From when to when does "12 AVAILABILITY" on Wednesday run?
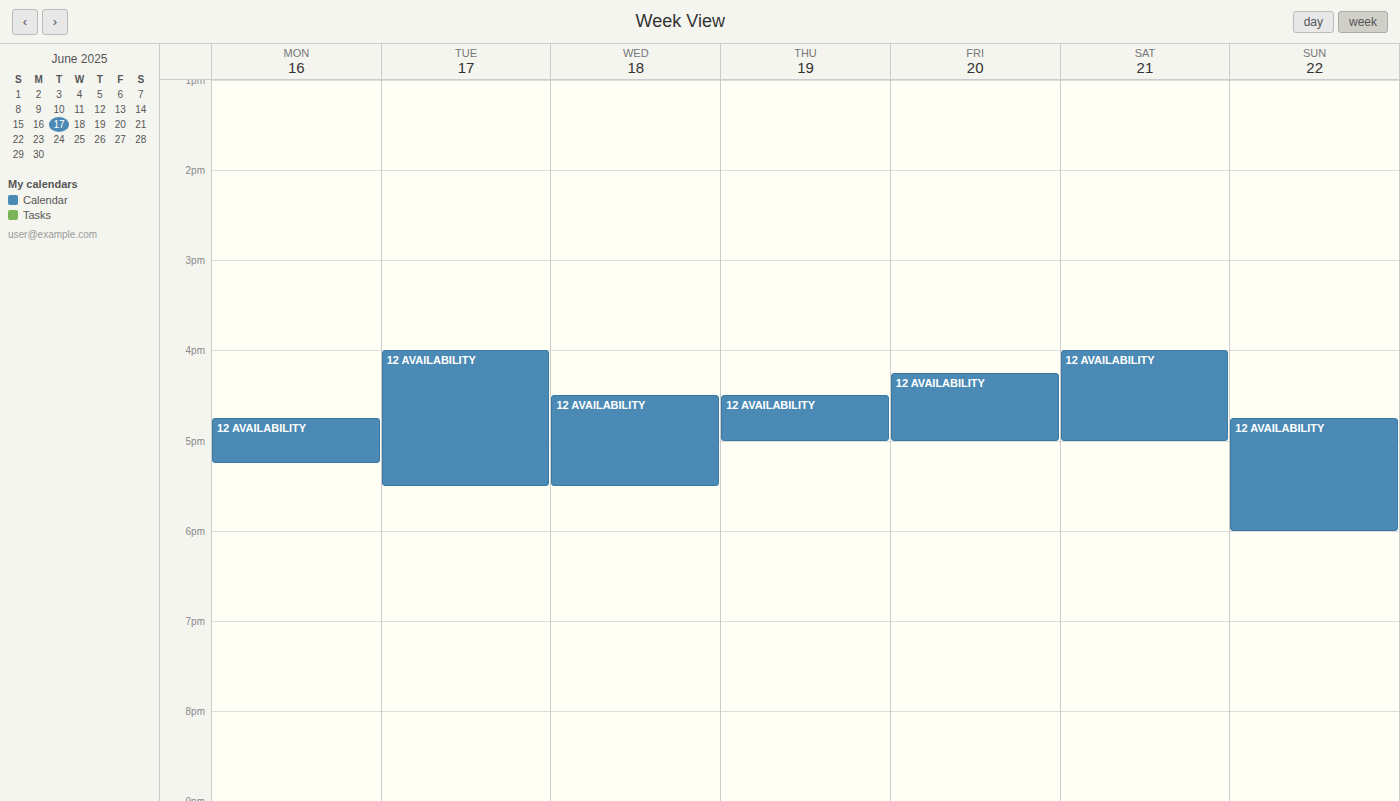
4:30 PM to 5:30 PM